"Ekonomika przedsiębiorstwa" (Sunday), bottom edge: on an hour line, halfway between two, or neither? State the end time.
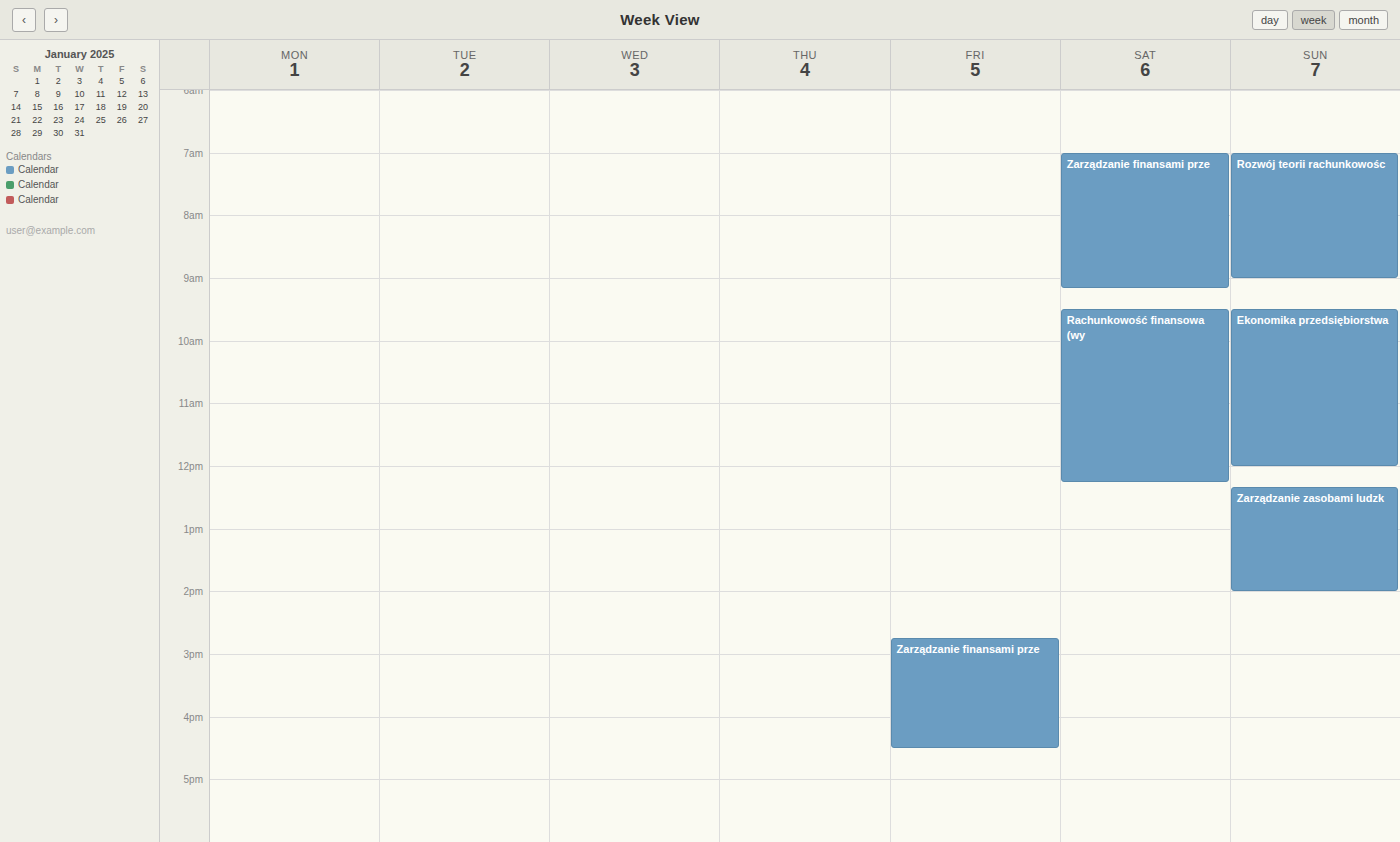
12:00 PM -- exactly on the 12 PM line.